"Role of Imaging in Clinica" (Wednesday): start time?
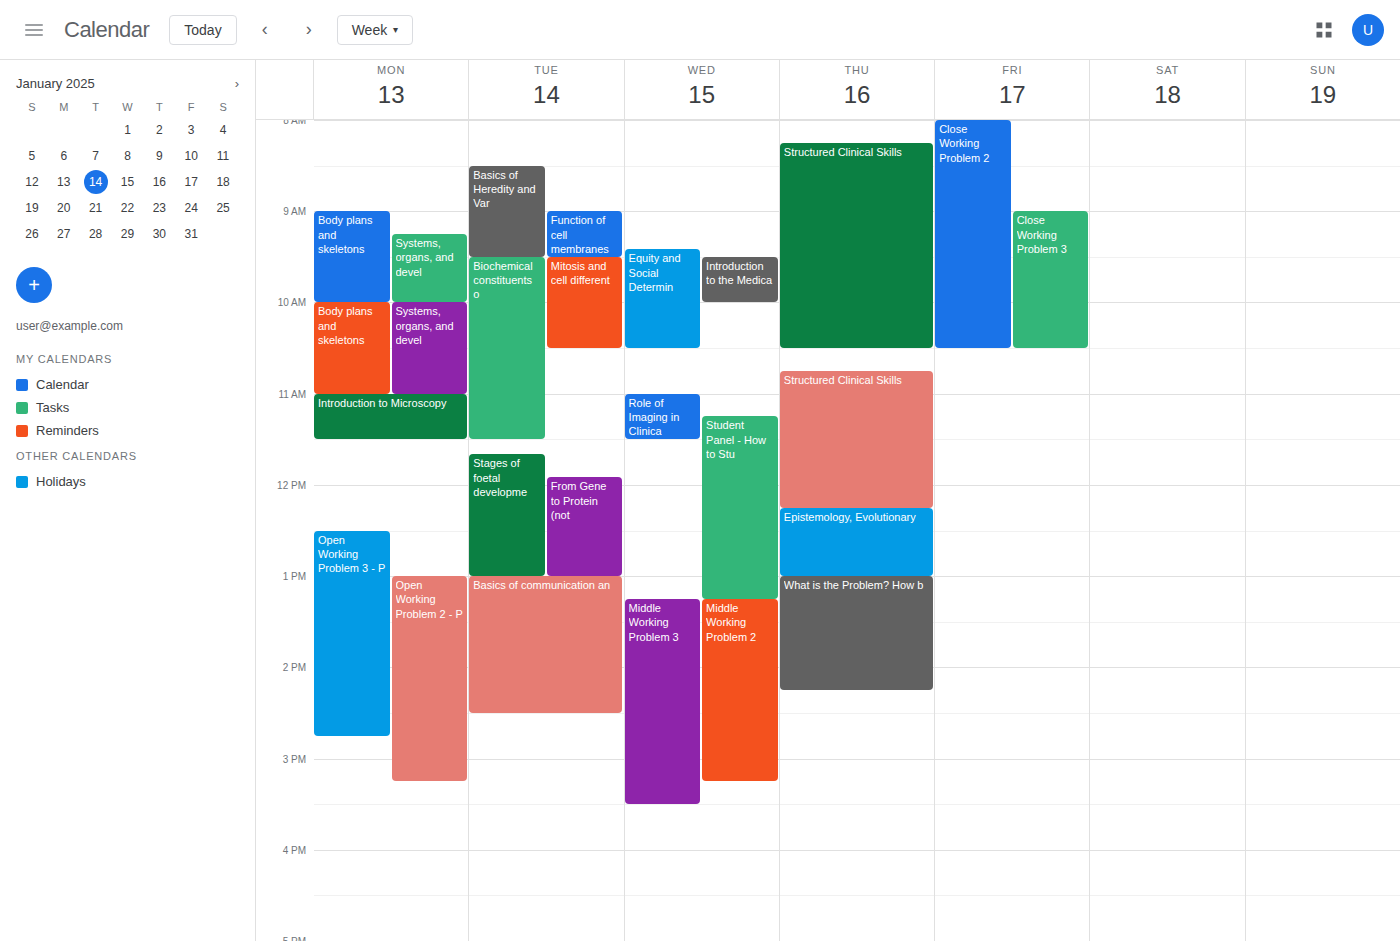
11:00 AM